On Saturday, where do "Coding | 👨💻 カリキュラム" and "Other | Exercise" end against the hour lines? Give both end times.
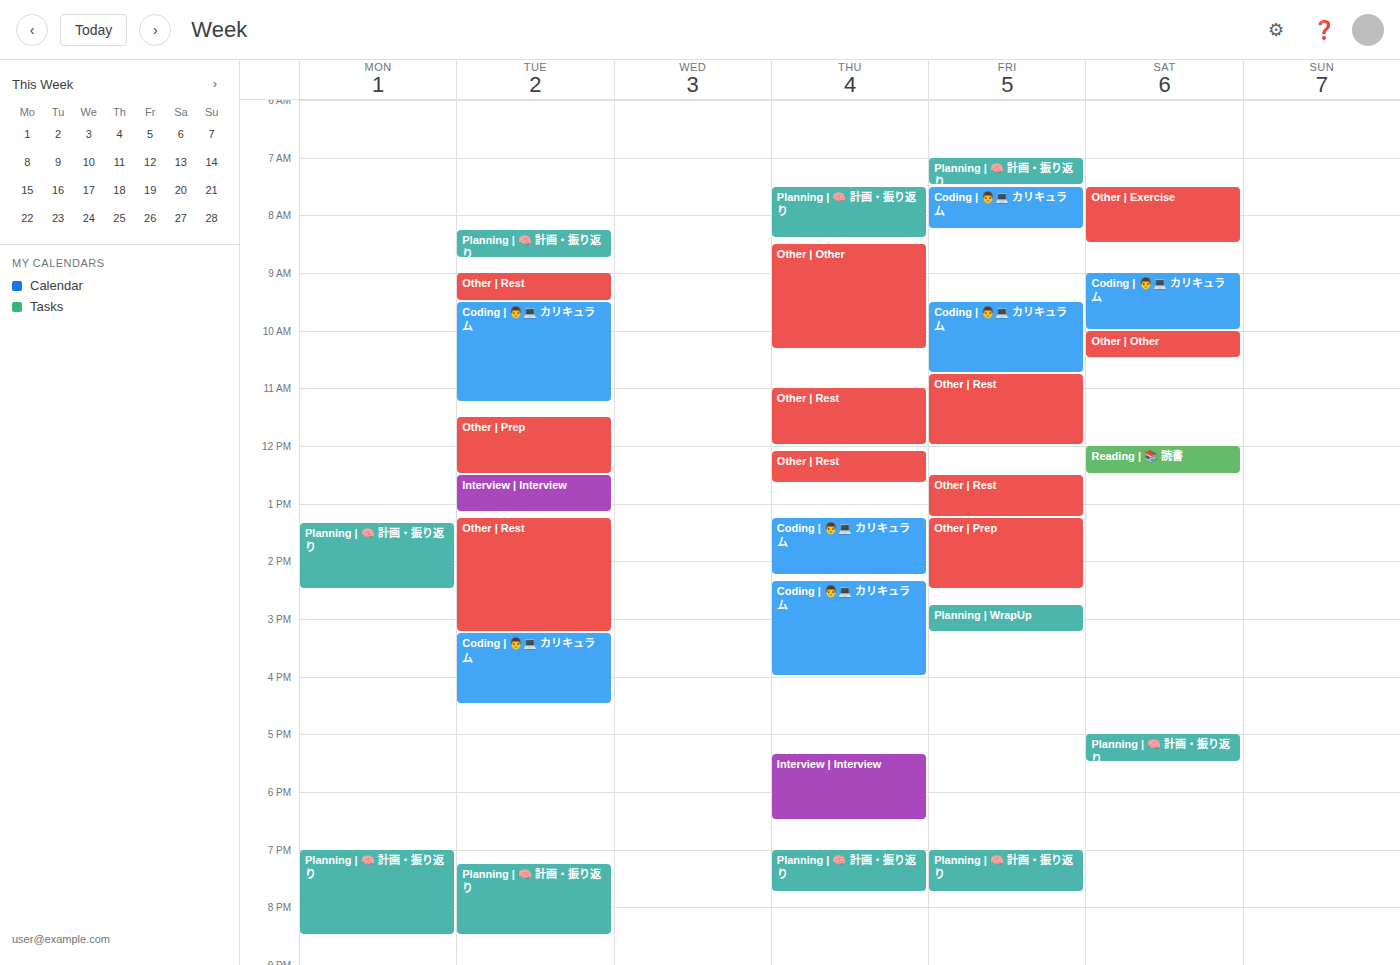
"Coding | 👨💻 カリキュラム": 10:00, exactly on the 10:00 line. "Other | Exercise": 08:30, halfway between the 08:00 and 09:00 lines.